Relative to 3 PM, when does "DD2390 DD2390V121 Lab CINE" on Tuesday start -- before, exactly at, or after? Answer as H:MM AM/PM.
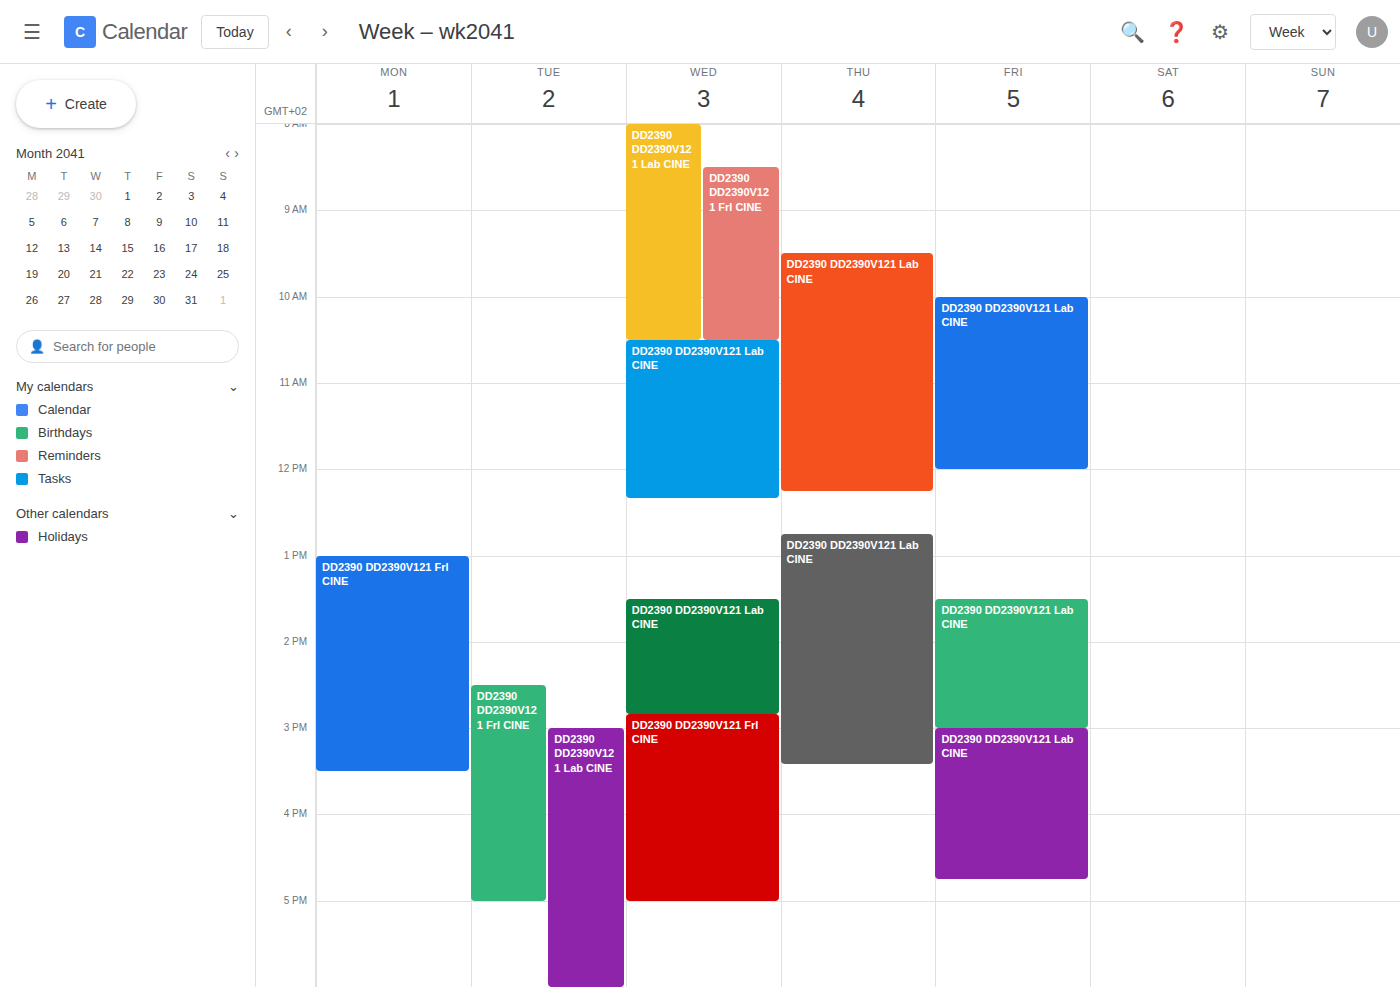
3:00 PM -- exactly at 3 PM, on the 3 PM line.